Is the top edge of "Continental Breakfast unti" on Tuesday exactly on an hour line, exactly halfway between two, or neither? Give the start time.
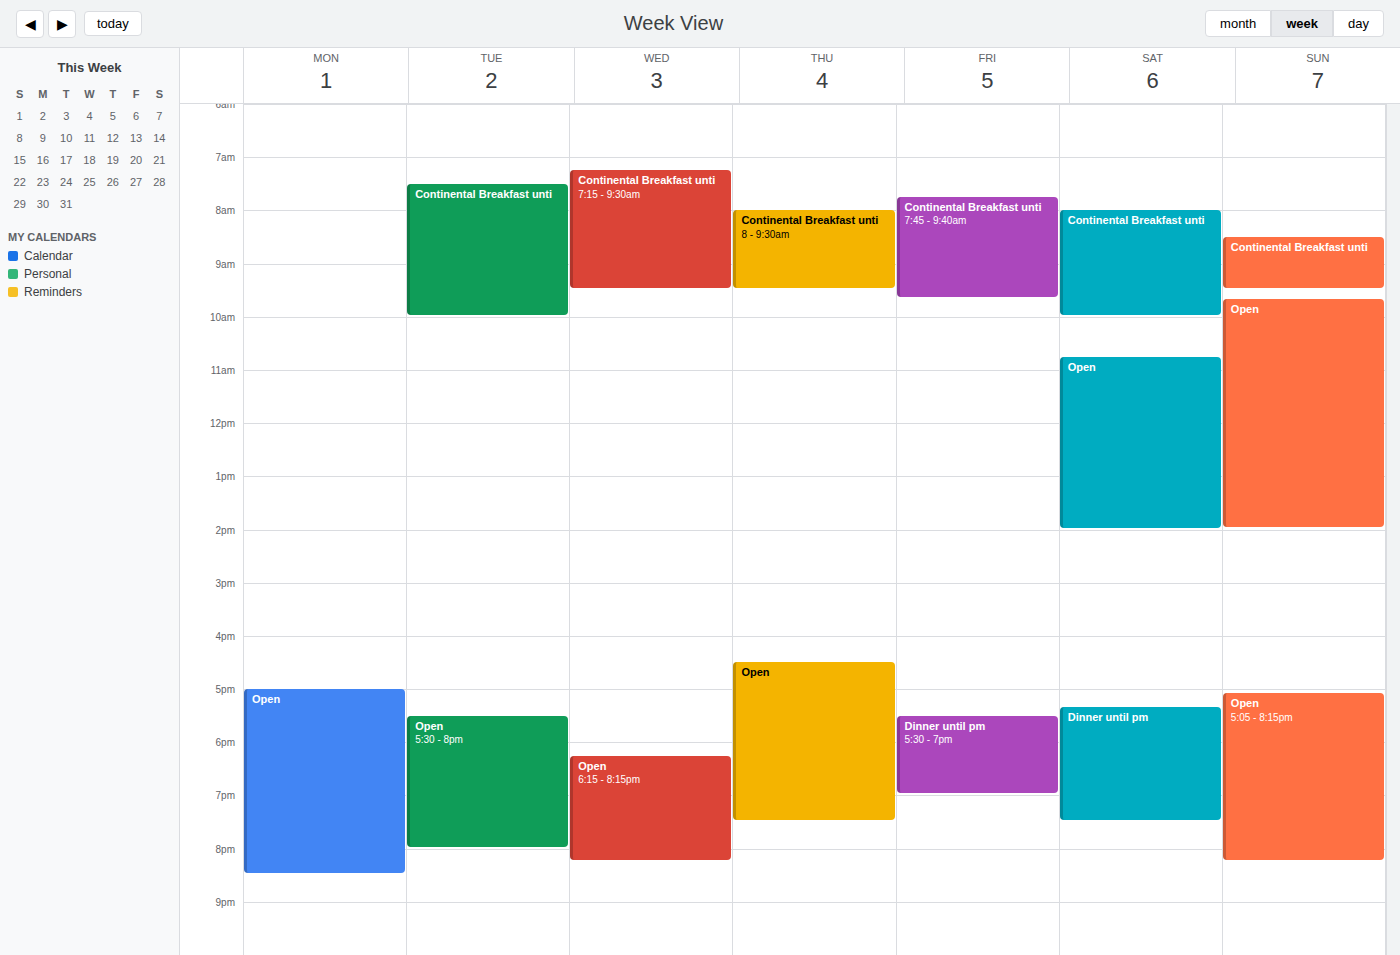
07:30 -- halfway between the 07:00 and 08:00 lines.